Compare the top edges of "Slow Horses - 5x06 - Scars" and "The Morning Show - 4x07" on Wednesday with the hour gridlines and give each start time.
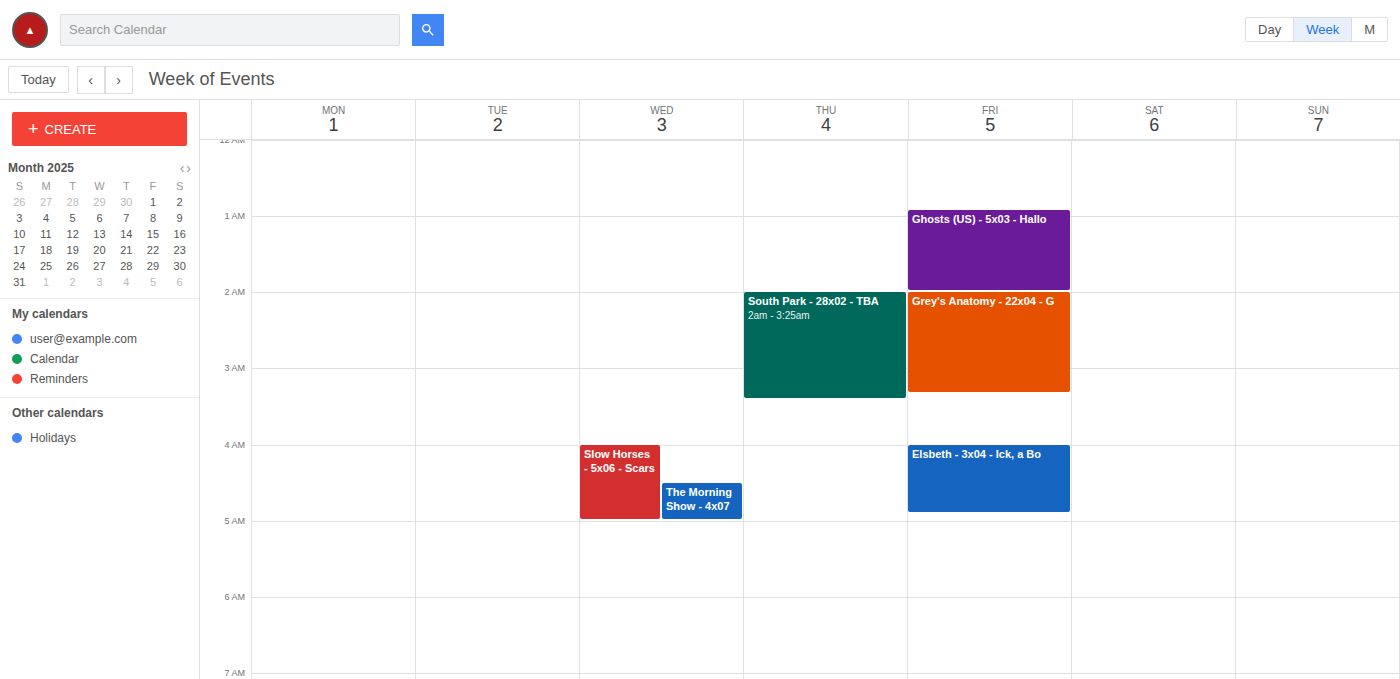
"Slow Horses - 5x06 - Scars": 4:00 AM, exactly on the 4 AM line. "The Morning Show - 4x07": 4:30 AM, halfway between the 4 AM and 5 AM lines.